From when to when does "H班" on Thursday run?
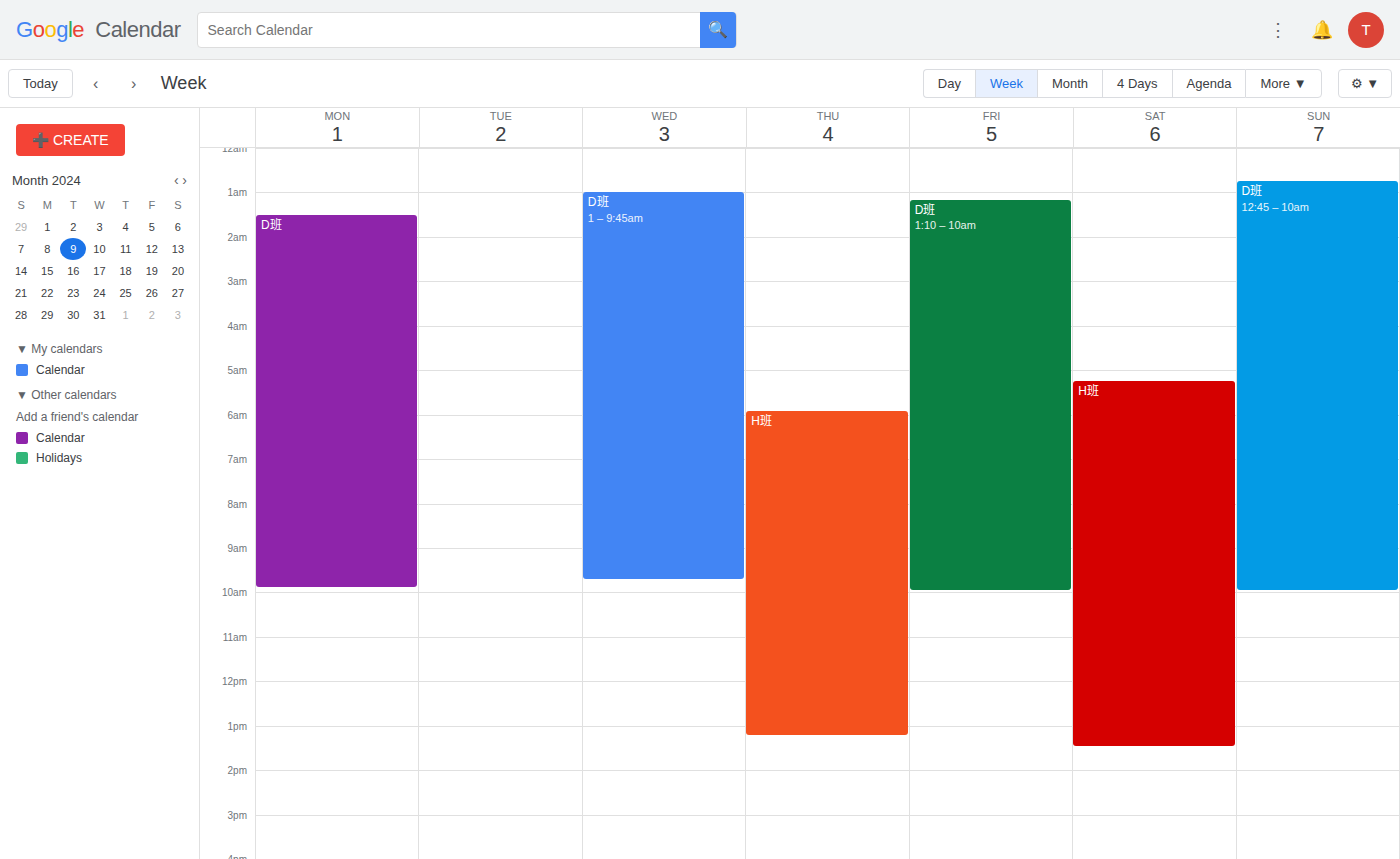
5:55 AM to 1:15 PM